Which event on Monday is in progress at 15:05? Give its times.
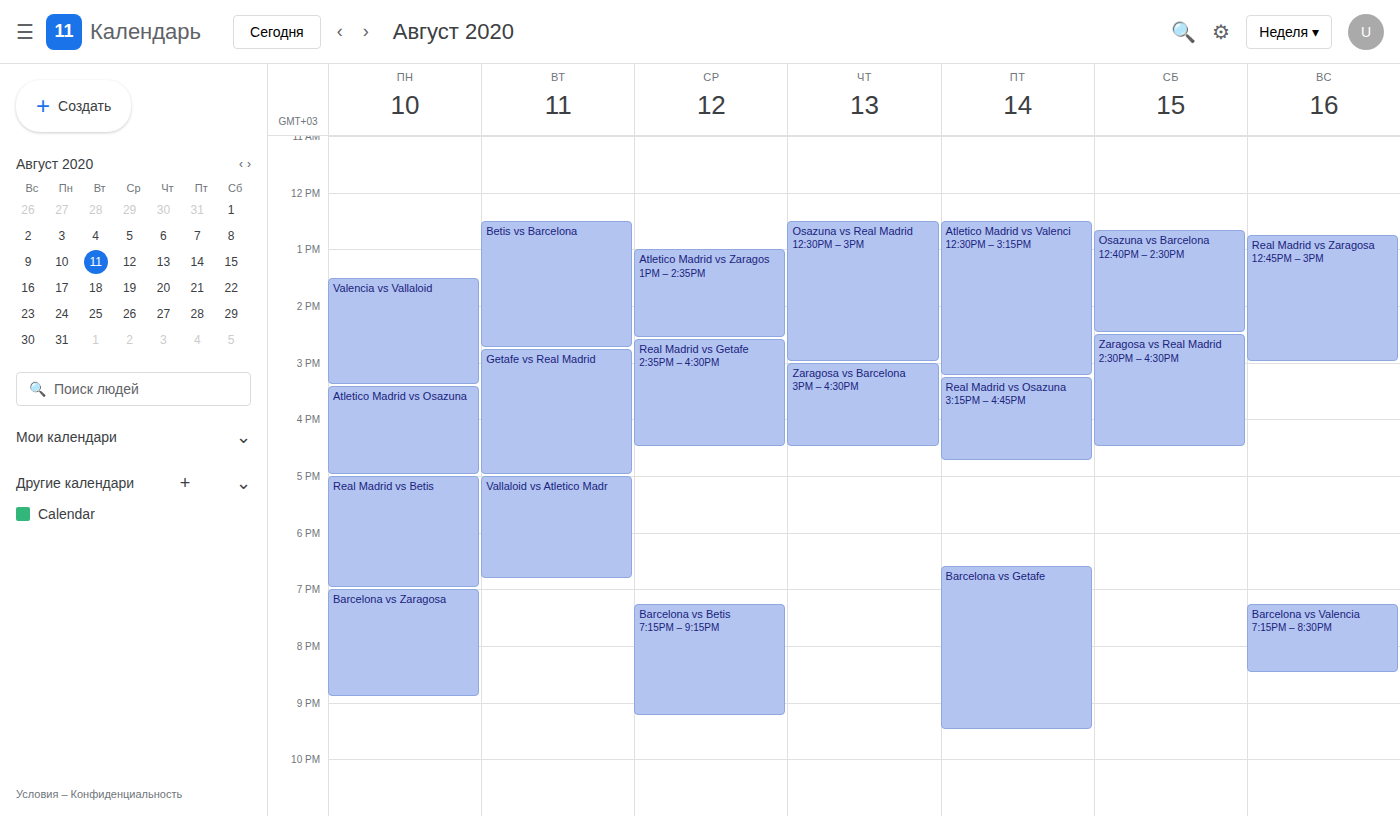
"Valencia vs Vallaloid", 13:30 to 15:25